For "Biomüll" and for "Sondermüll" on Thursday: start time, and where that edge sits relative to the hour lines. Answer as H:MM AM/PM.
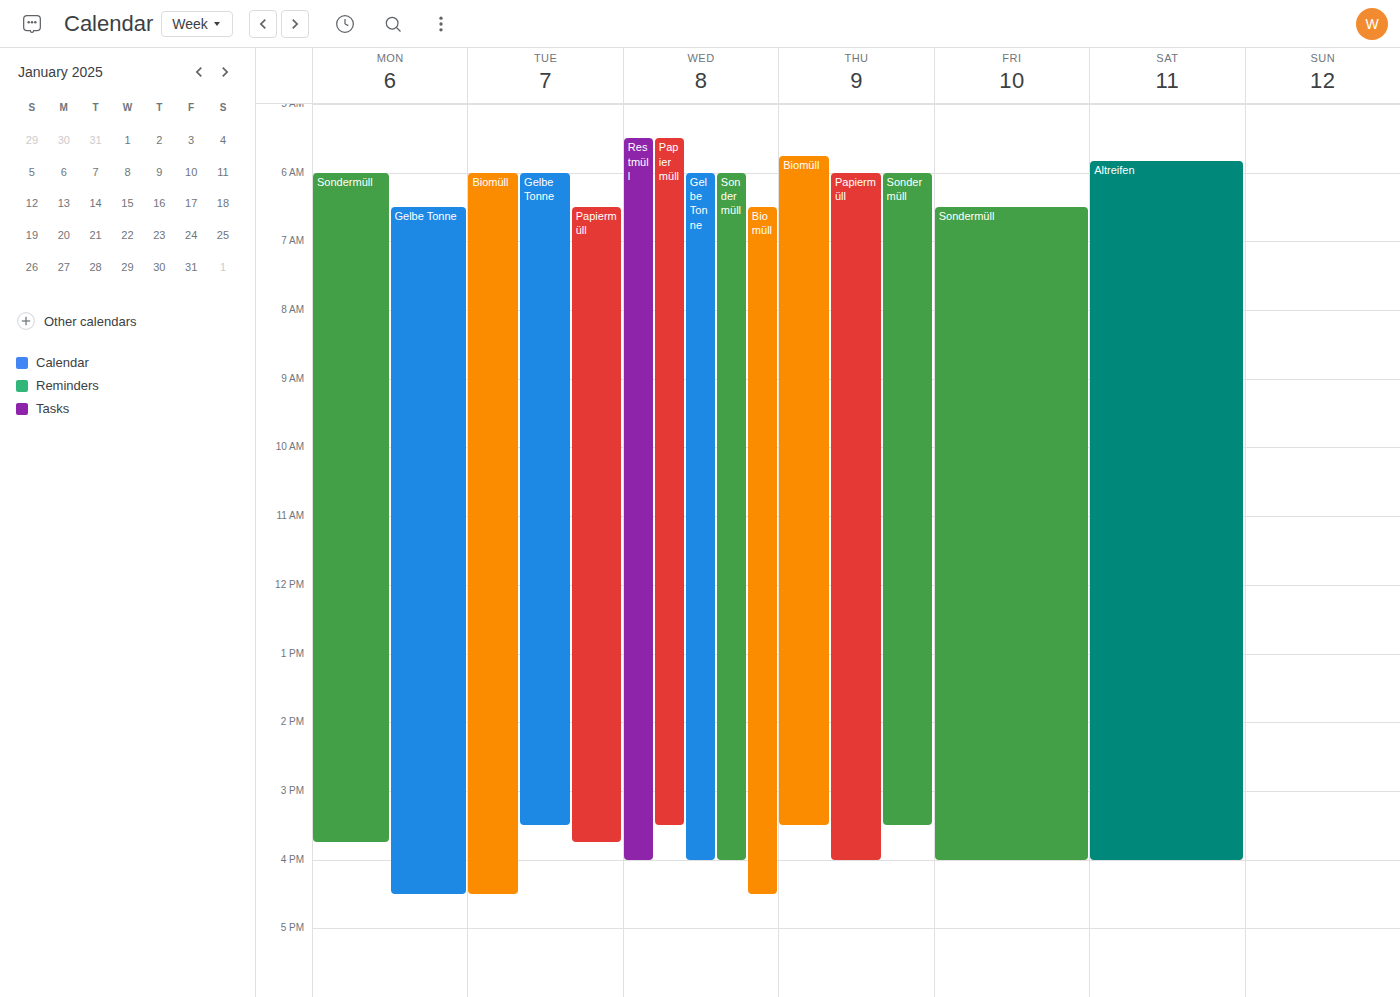
"Biomüll": 5:45 AM, neither: three quarters of the way from the 5 AM line to the 6 AM line. "Sondermüll": 6:00 AM, exactly on the 6 AM line.